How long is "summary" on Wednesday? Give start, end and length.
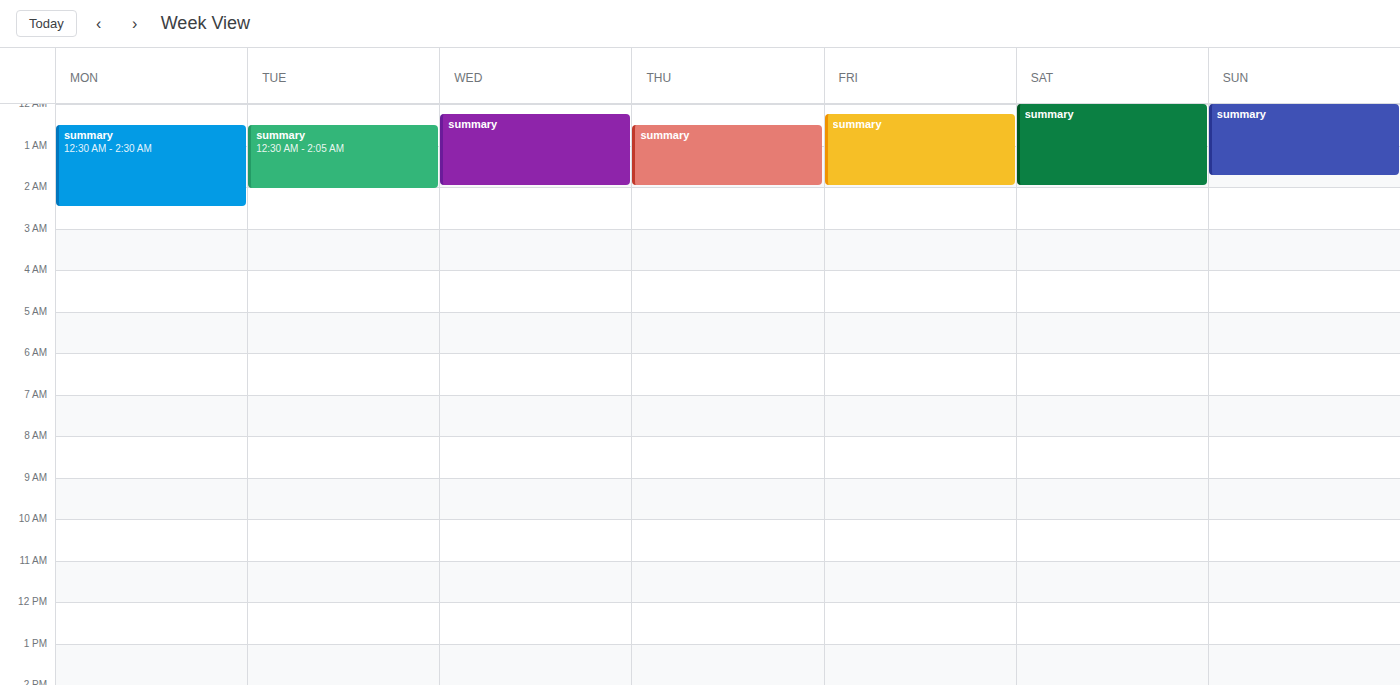
12:15 AM to 2:00 AM, 1 hour 45 minutes